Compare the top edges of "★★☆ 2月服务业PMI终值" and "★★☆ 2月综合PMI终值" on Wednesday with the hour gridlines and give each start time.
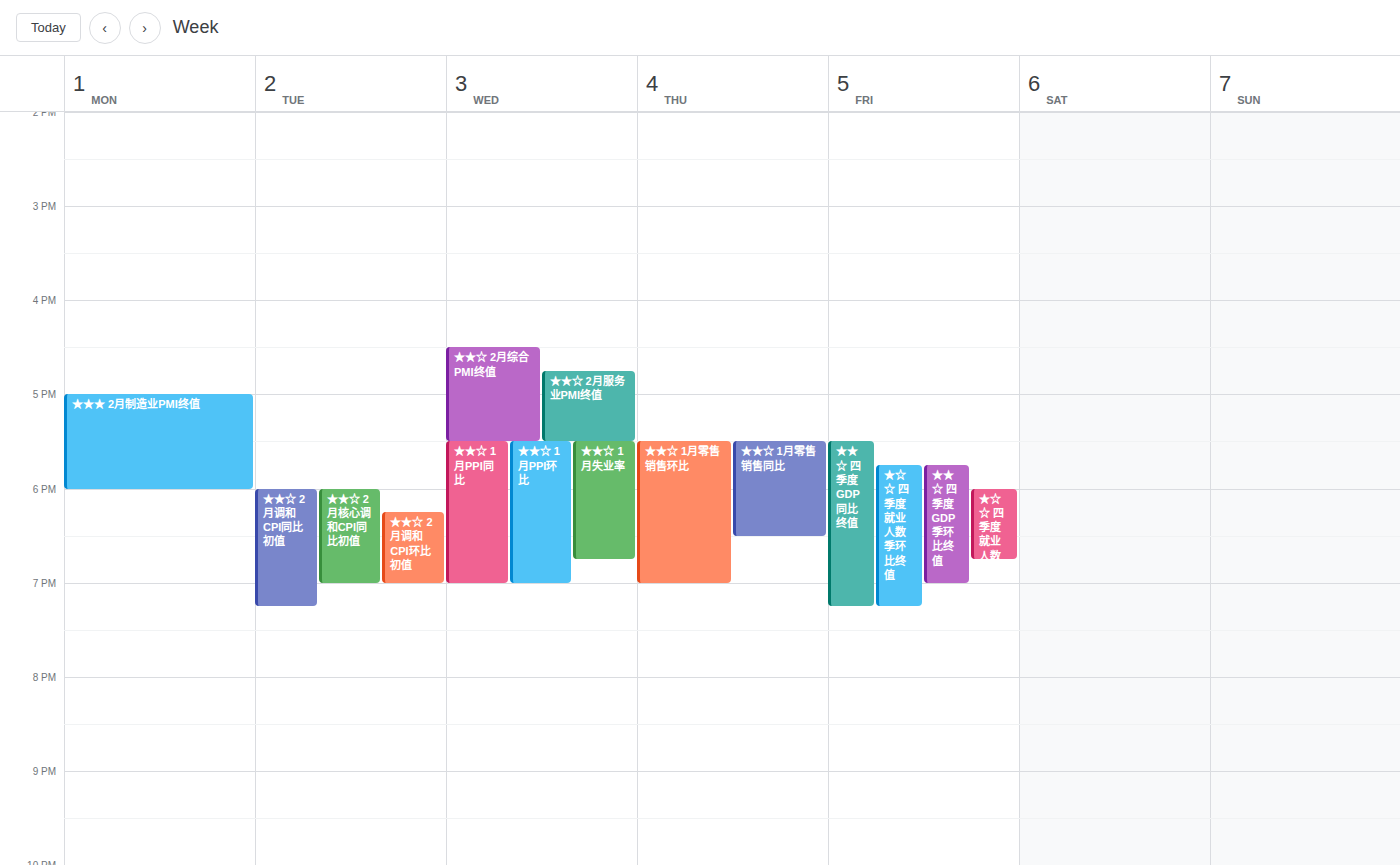
"★★☆ 2月服务业PMI终值": 16:45, neither: three quarters of the way from the 16:00 line to the 17:00 line. "★★☆ 2月综合PMI终值": 16:30, halfway between the 16:00 and 17:00 lines.